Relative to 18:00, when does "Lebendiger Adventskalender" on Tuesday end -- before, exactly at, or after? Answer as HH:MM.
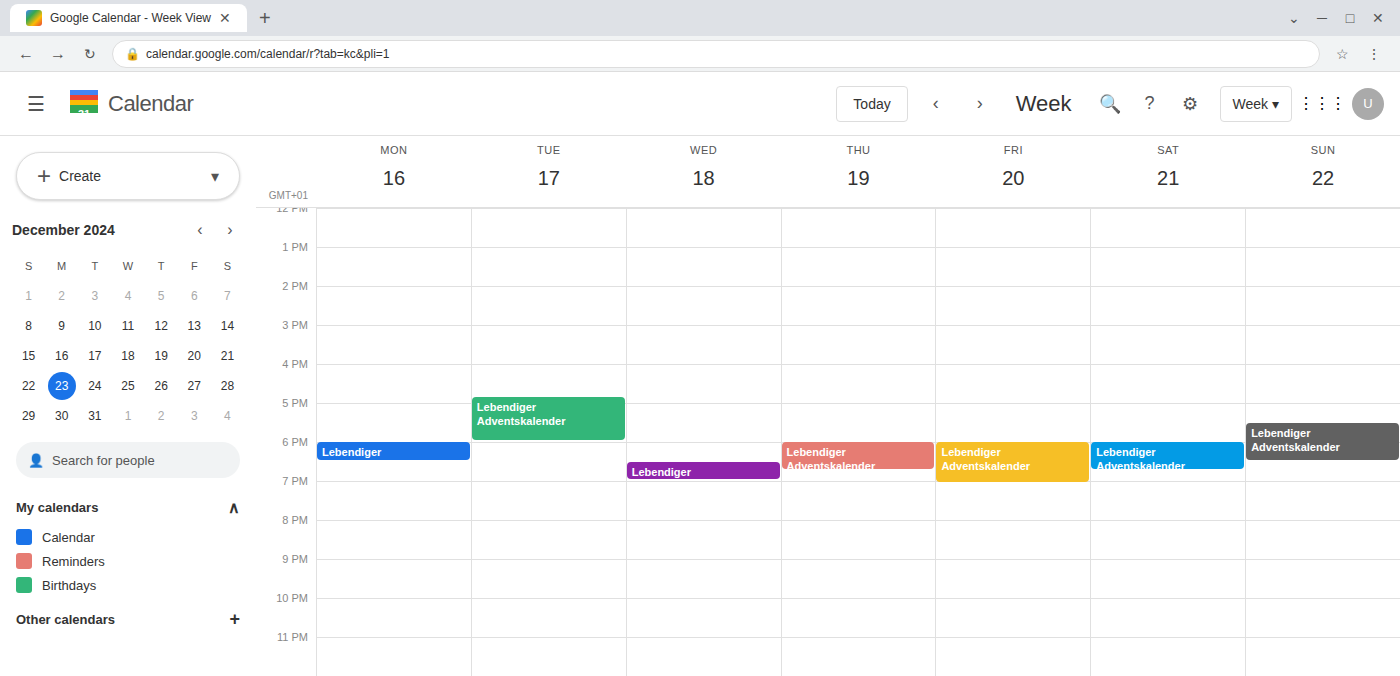
18:00 -- exactly at 18:00, on the 18:00 line.